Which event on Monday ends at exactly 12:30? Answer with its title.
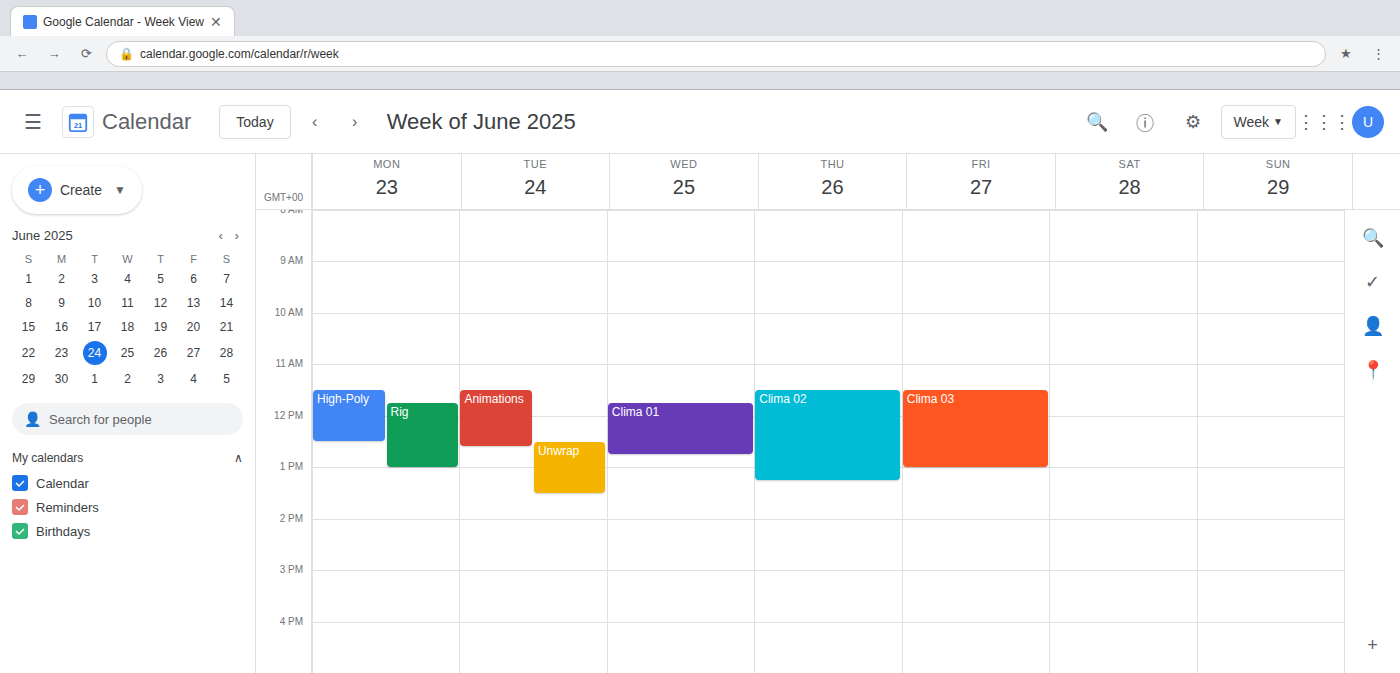
"High-Poly"